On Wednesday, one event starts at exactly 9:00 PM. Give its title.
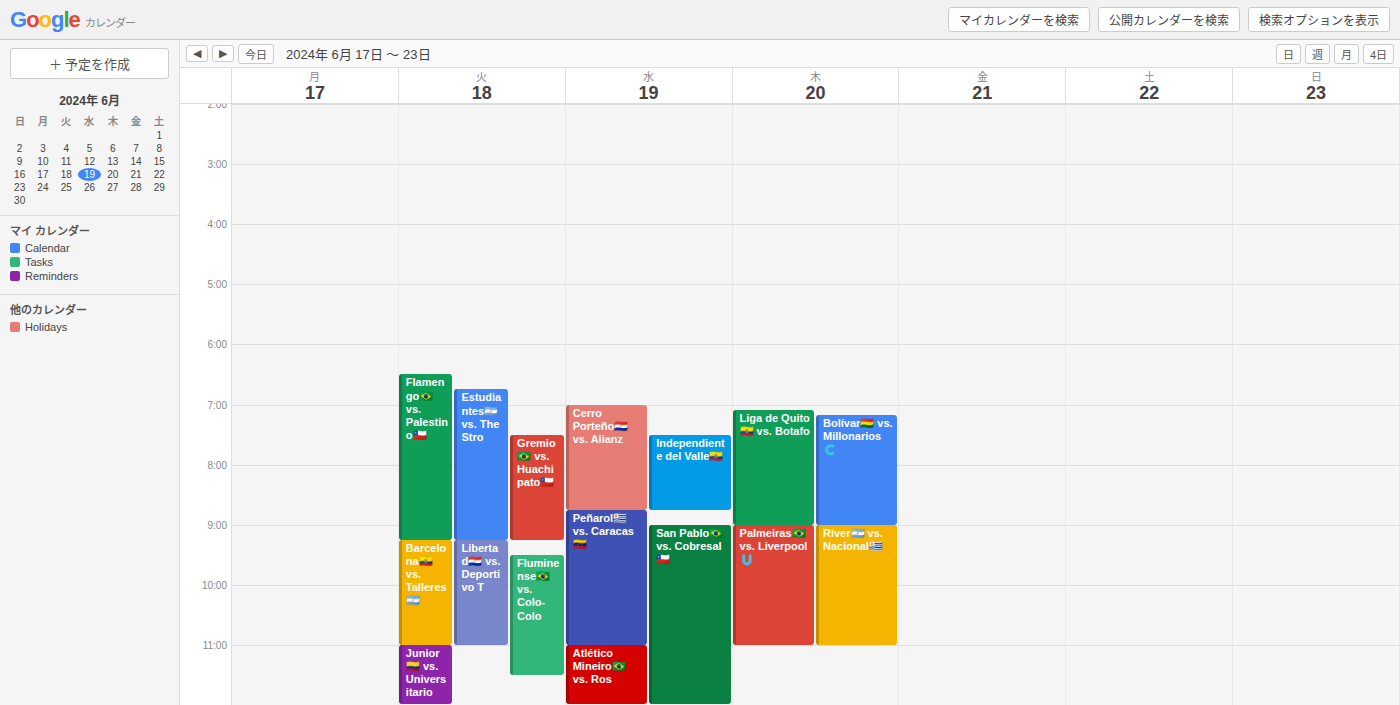
"San Pablo🇧🇷 vs. Cobresal🇨🇱"